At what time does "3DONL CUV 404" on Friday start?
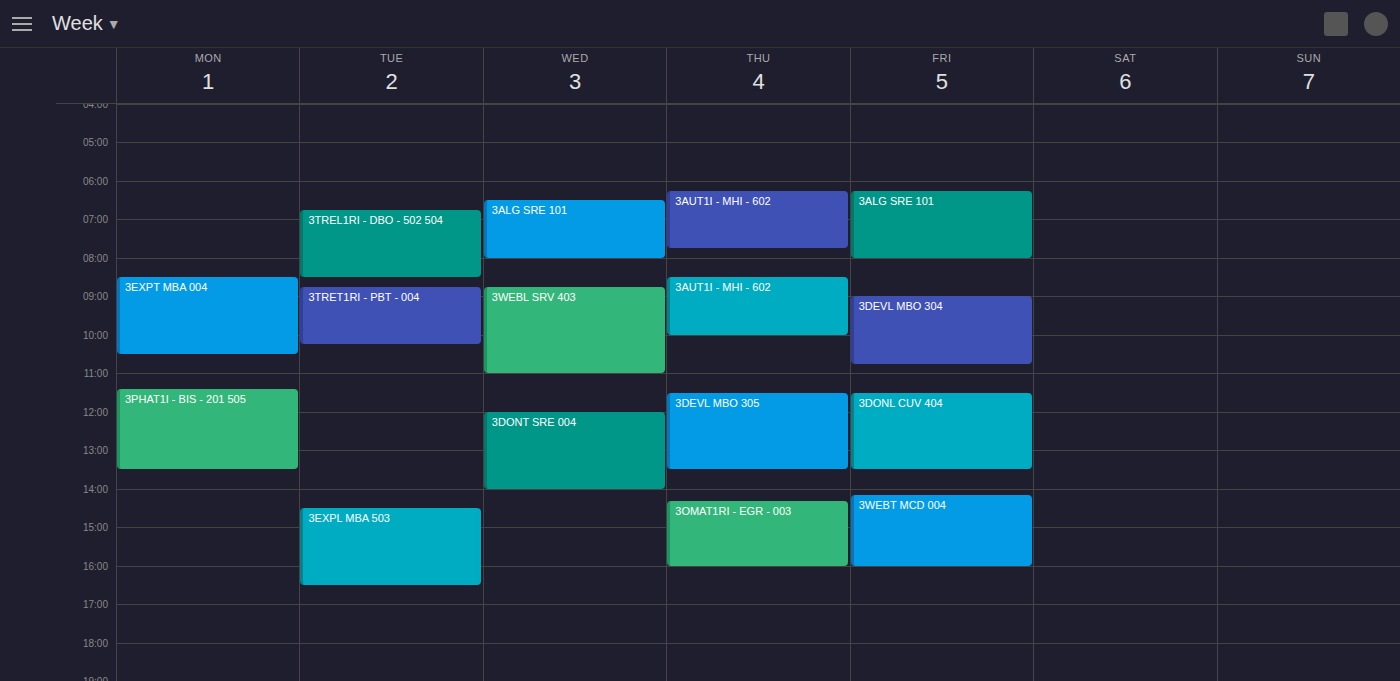
11:30 AM